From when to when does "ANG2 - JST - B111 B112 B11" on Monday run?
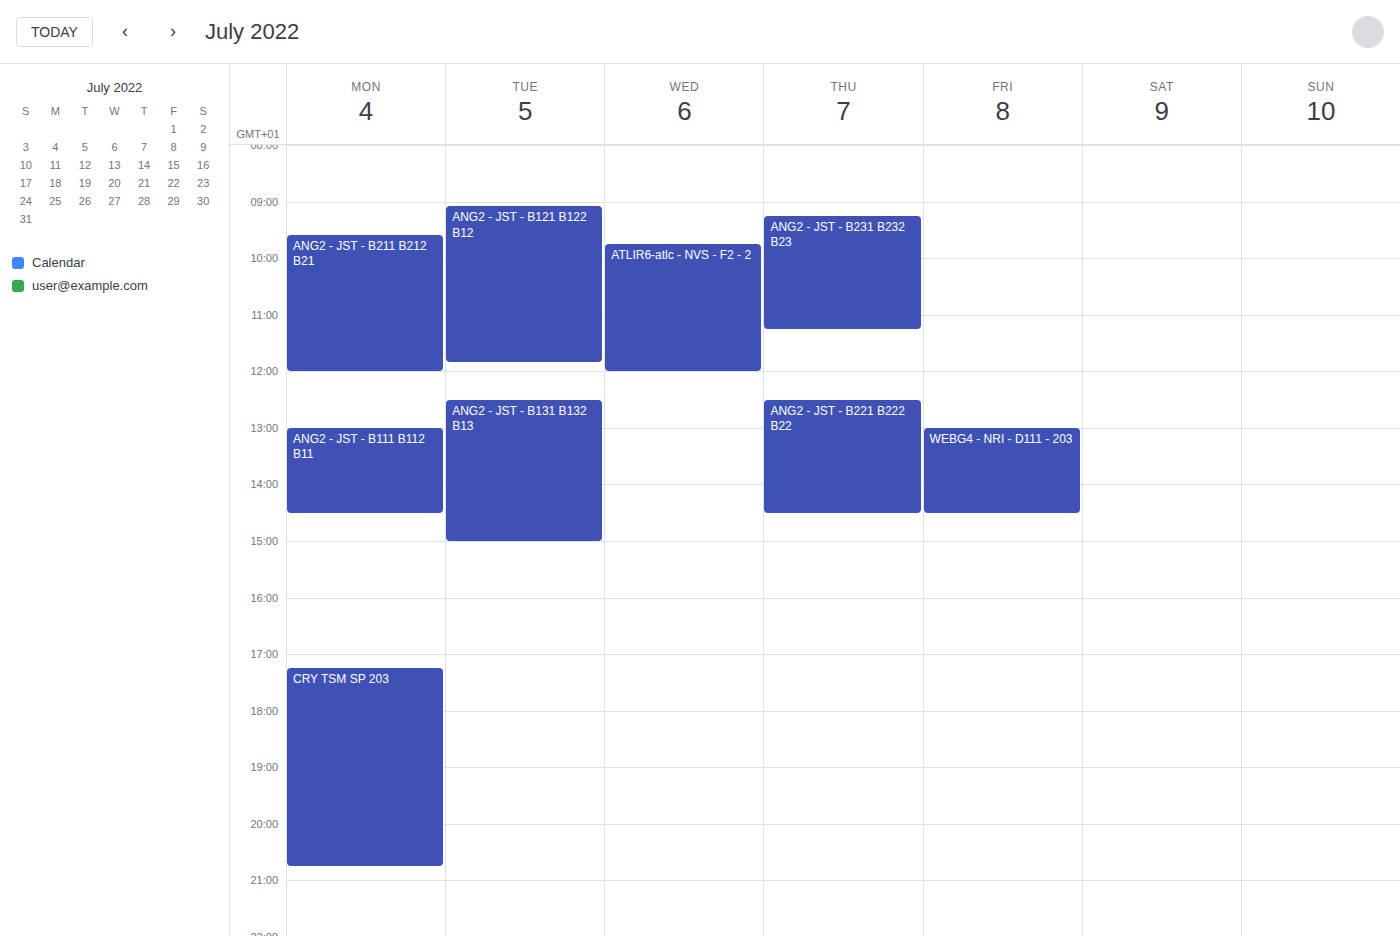
1:00 PM to 2:30 PM